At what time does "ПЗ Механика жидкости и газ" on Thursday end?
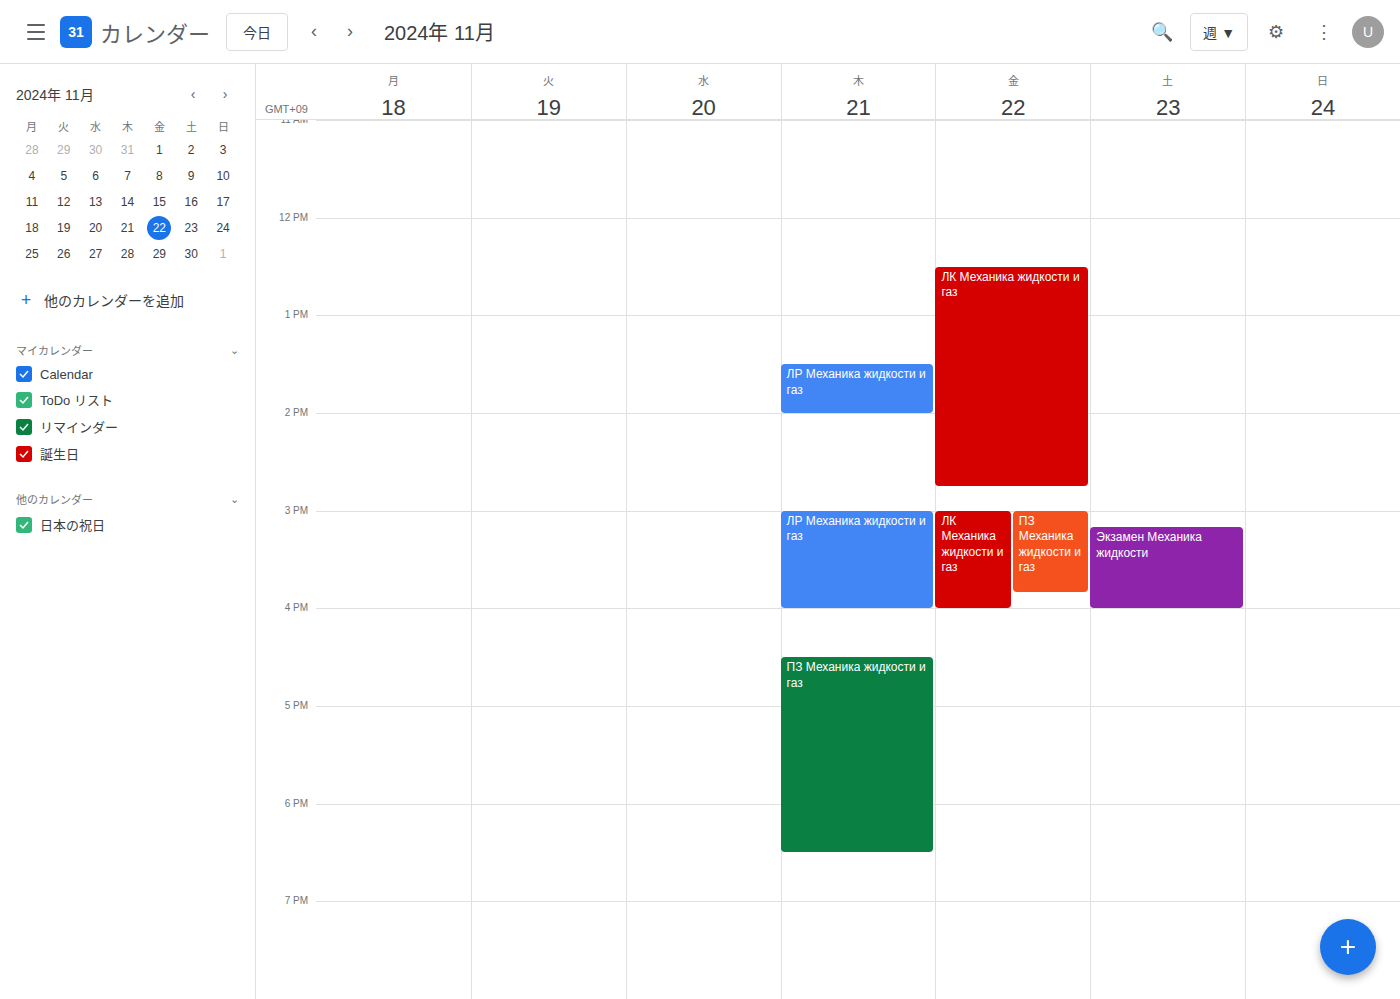
6:30 PM